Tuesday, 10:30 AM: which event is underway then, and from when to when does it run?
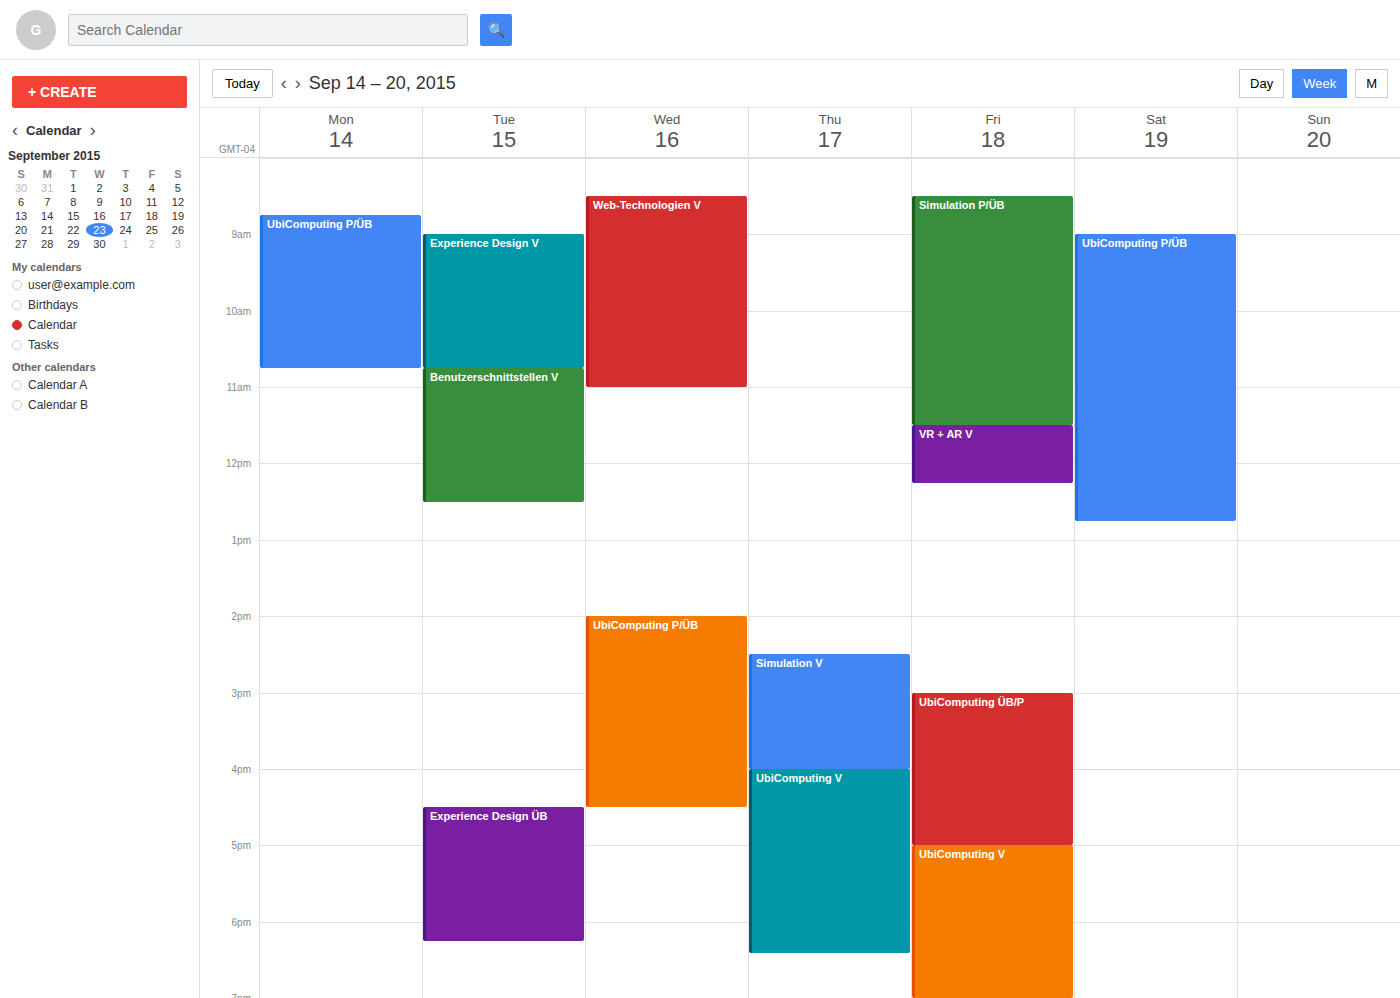
"Experience Design V", 9:00 AM to 10:45 AM